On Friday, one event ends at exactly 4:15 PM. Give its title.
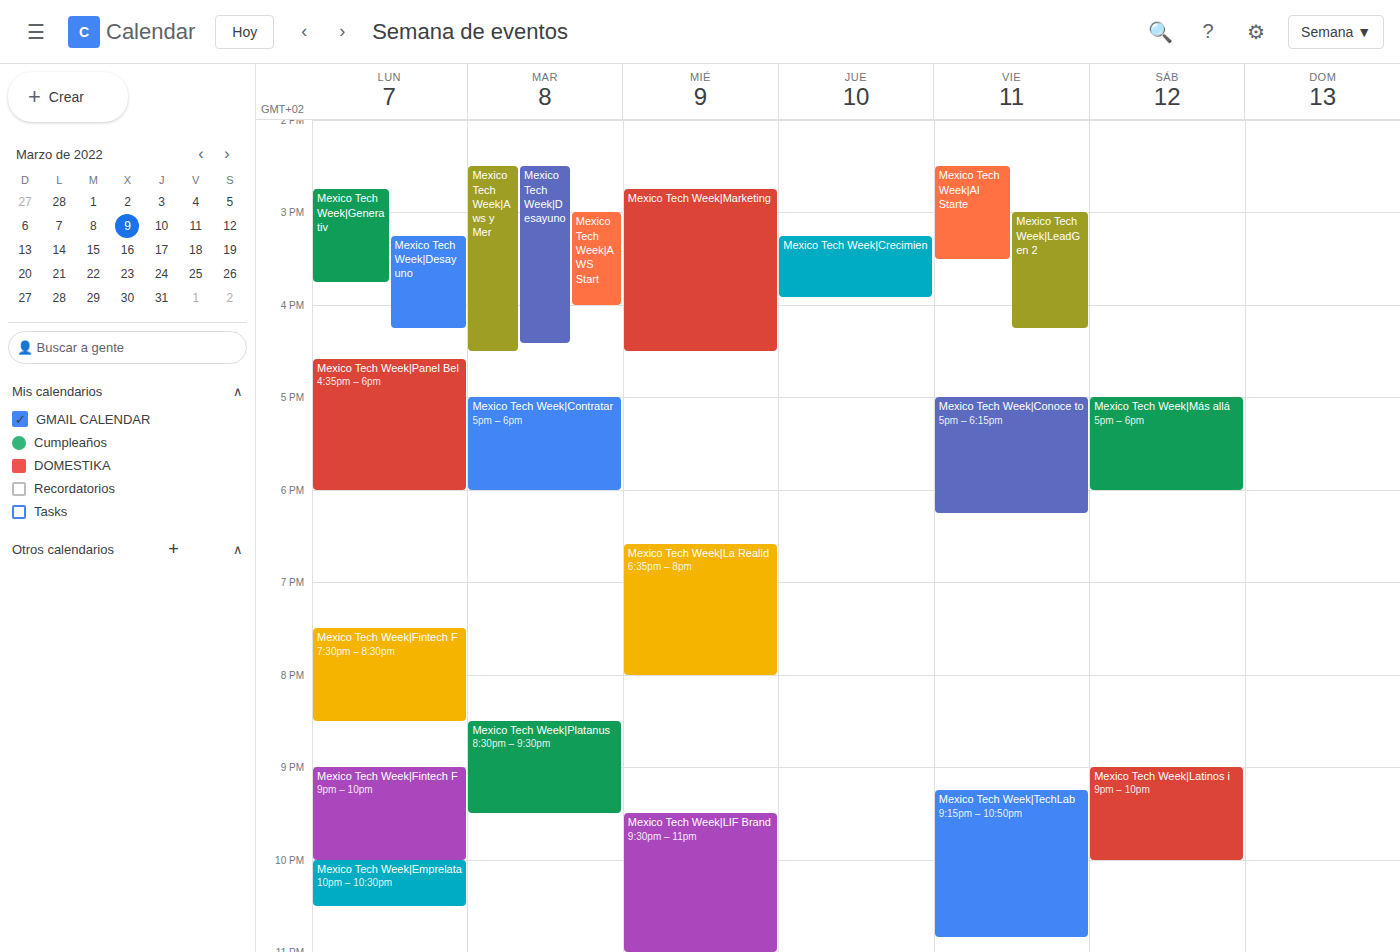
"Mexico Tech Week|LeadGen 2"